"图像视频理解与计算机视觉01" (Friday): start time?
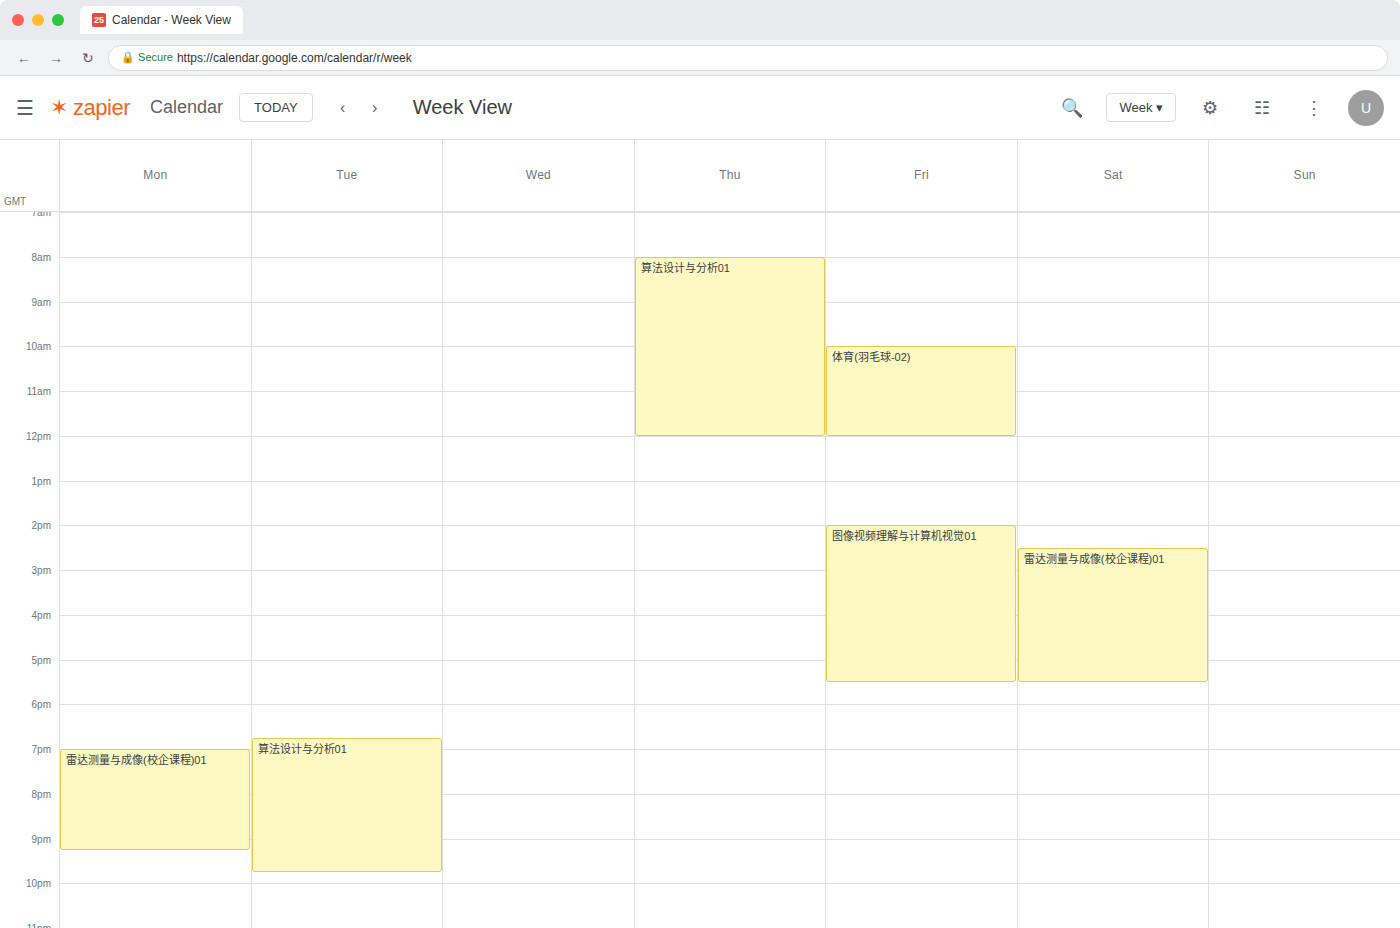
14:00